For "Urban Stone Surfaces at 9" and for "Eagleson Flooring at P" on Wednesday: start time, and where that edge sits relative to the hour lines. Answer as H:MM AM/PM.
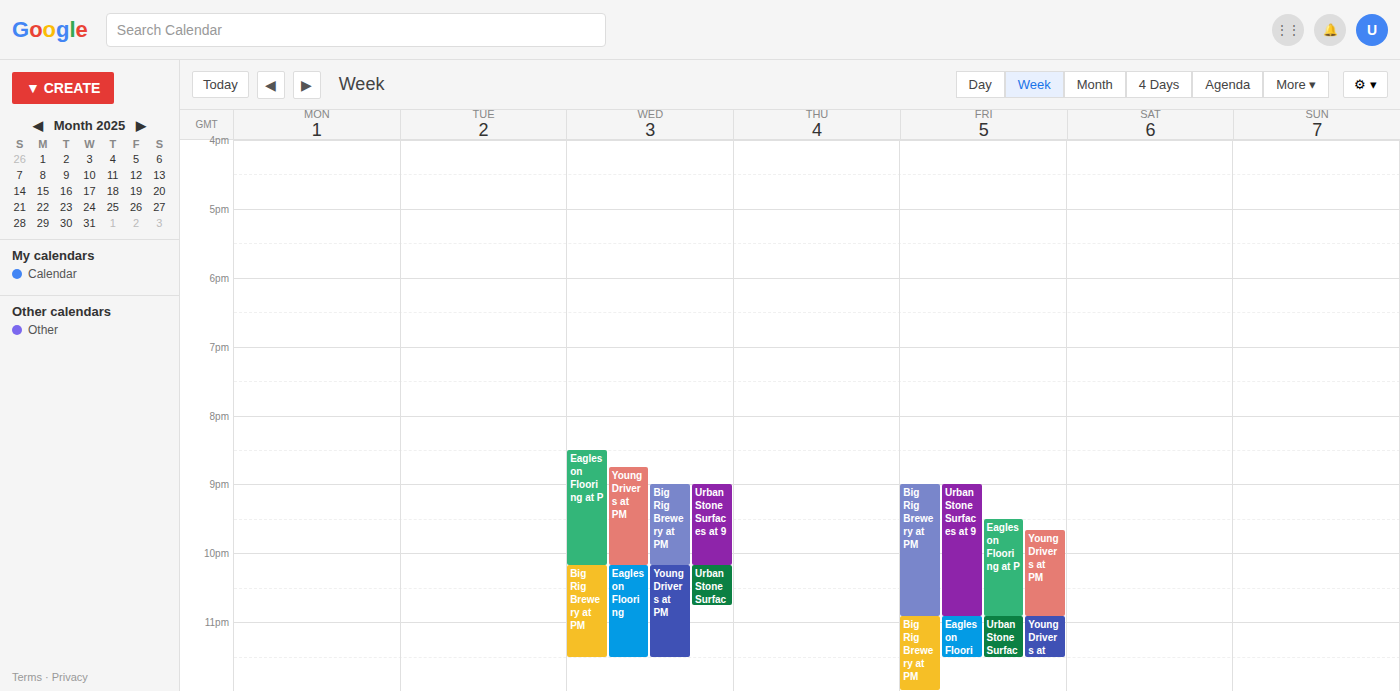
"Urban Stone Surfaces at 9": 9:00 PM, exactly on the 9 PM line. "Eagleson Flooring at P": 8:30 PM, halfway between the 8 PM and 9 PM lines.